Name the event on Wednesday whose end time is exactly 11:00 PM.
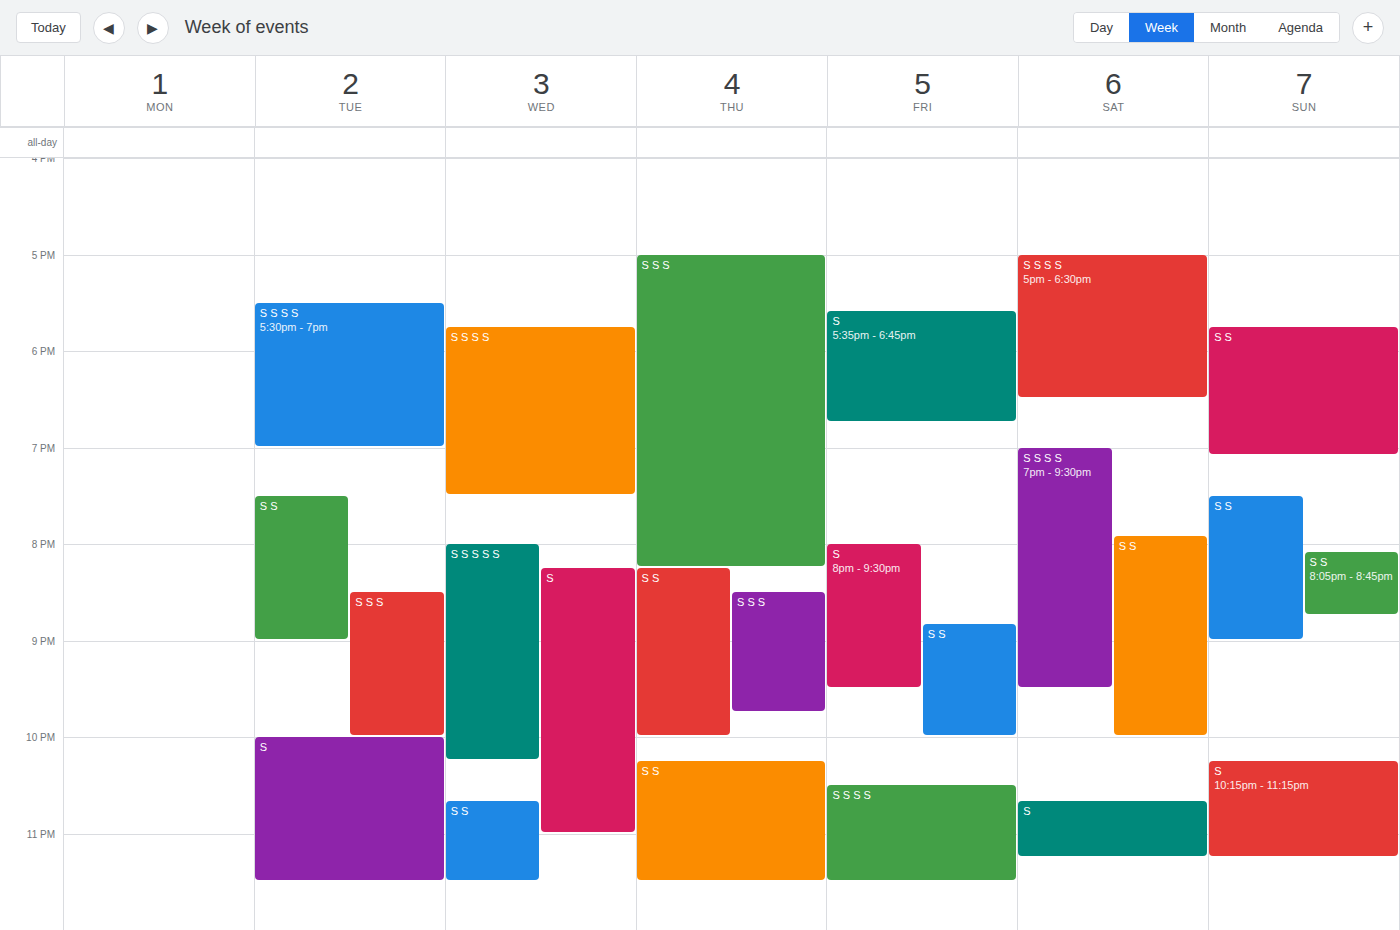
"S"